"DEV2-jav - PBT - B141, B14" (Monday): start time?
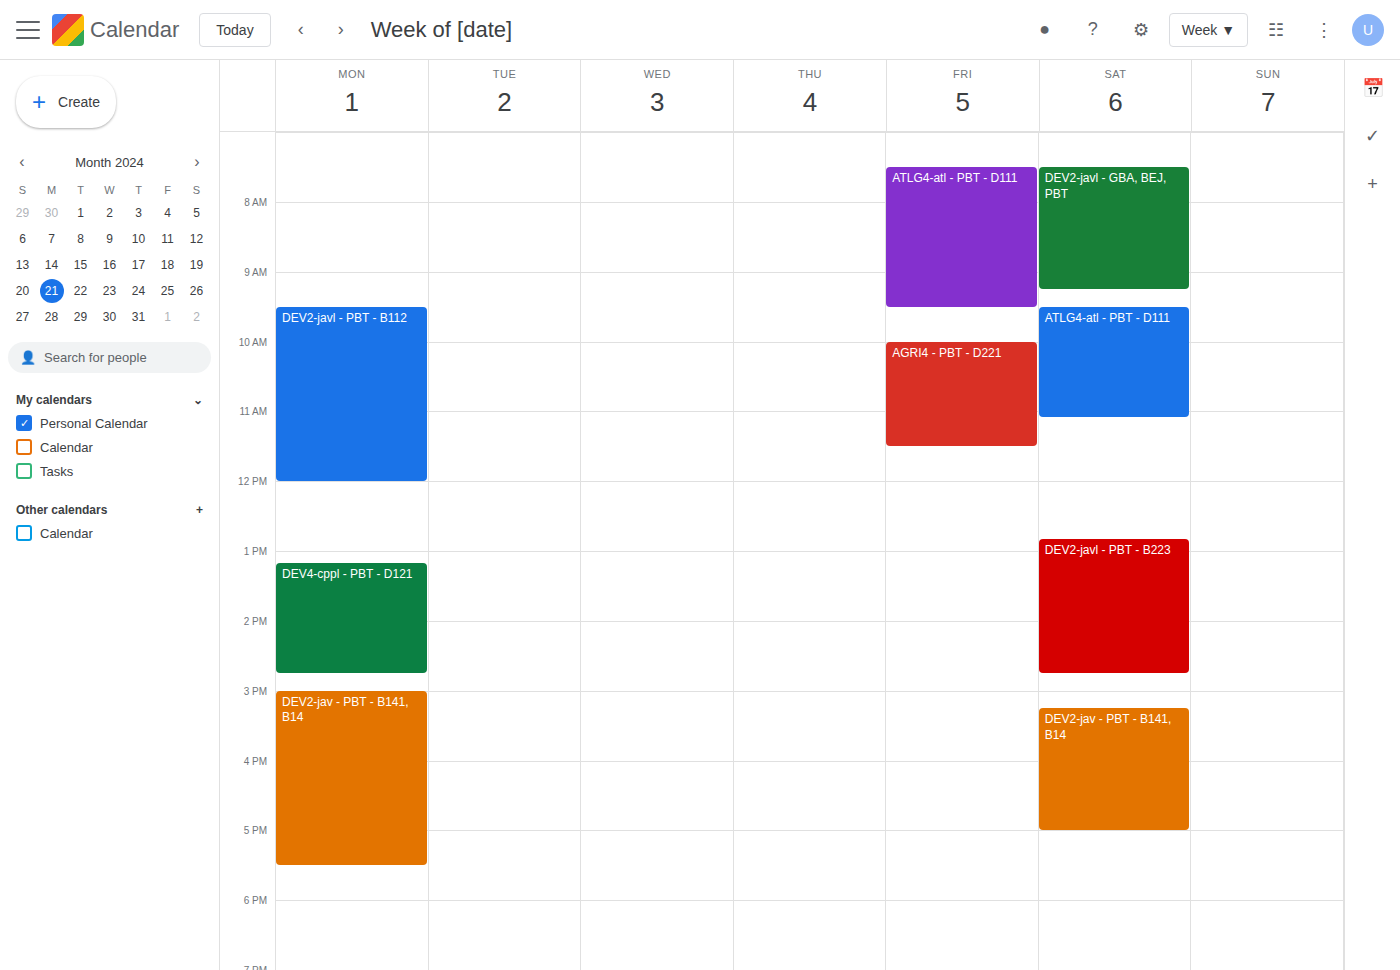
3:00 PM